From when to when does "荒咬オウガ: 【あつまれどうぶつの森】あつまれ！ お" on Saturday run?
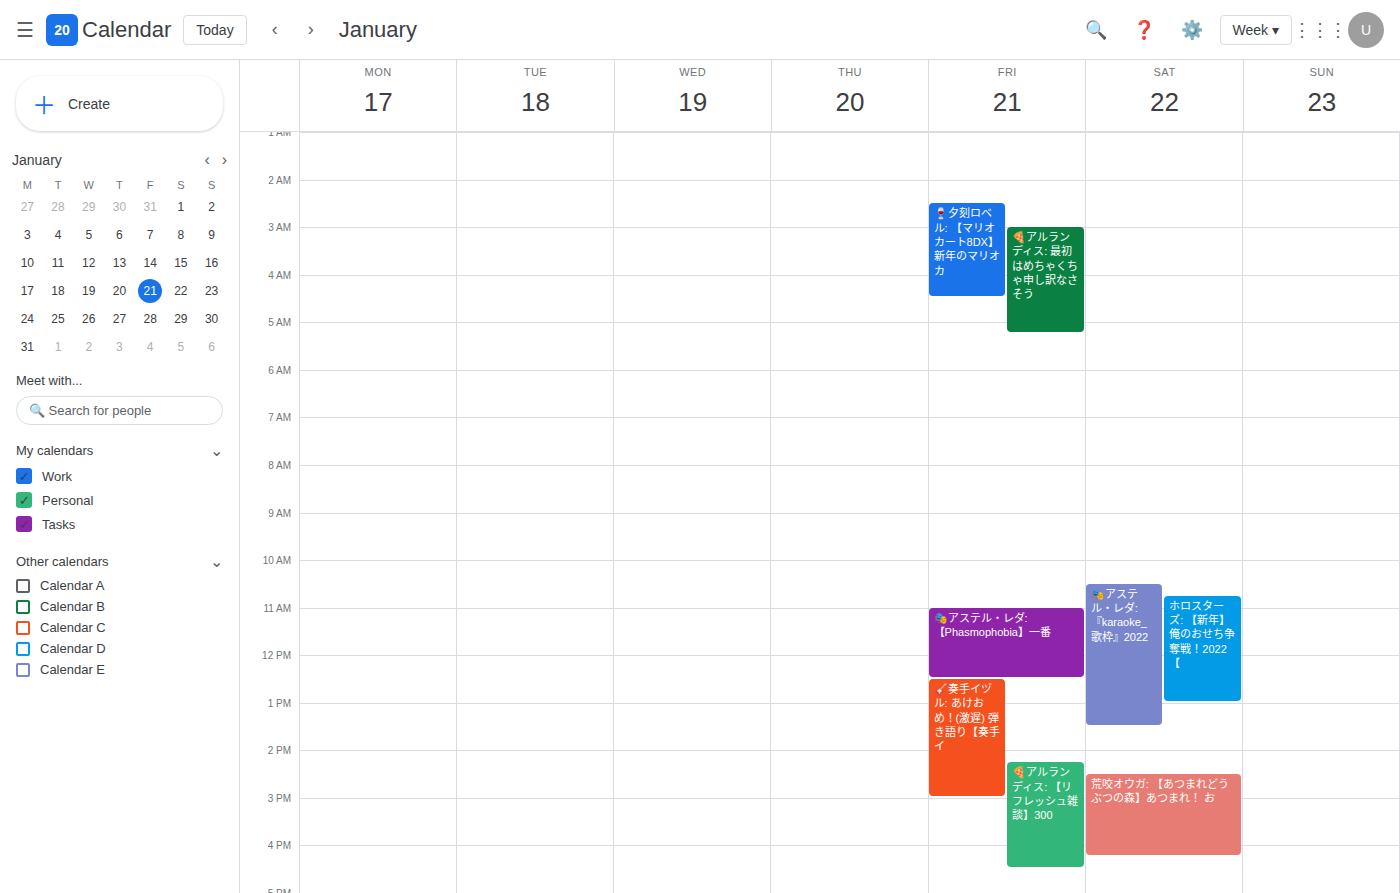
14:30 to 16:15